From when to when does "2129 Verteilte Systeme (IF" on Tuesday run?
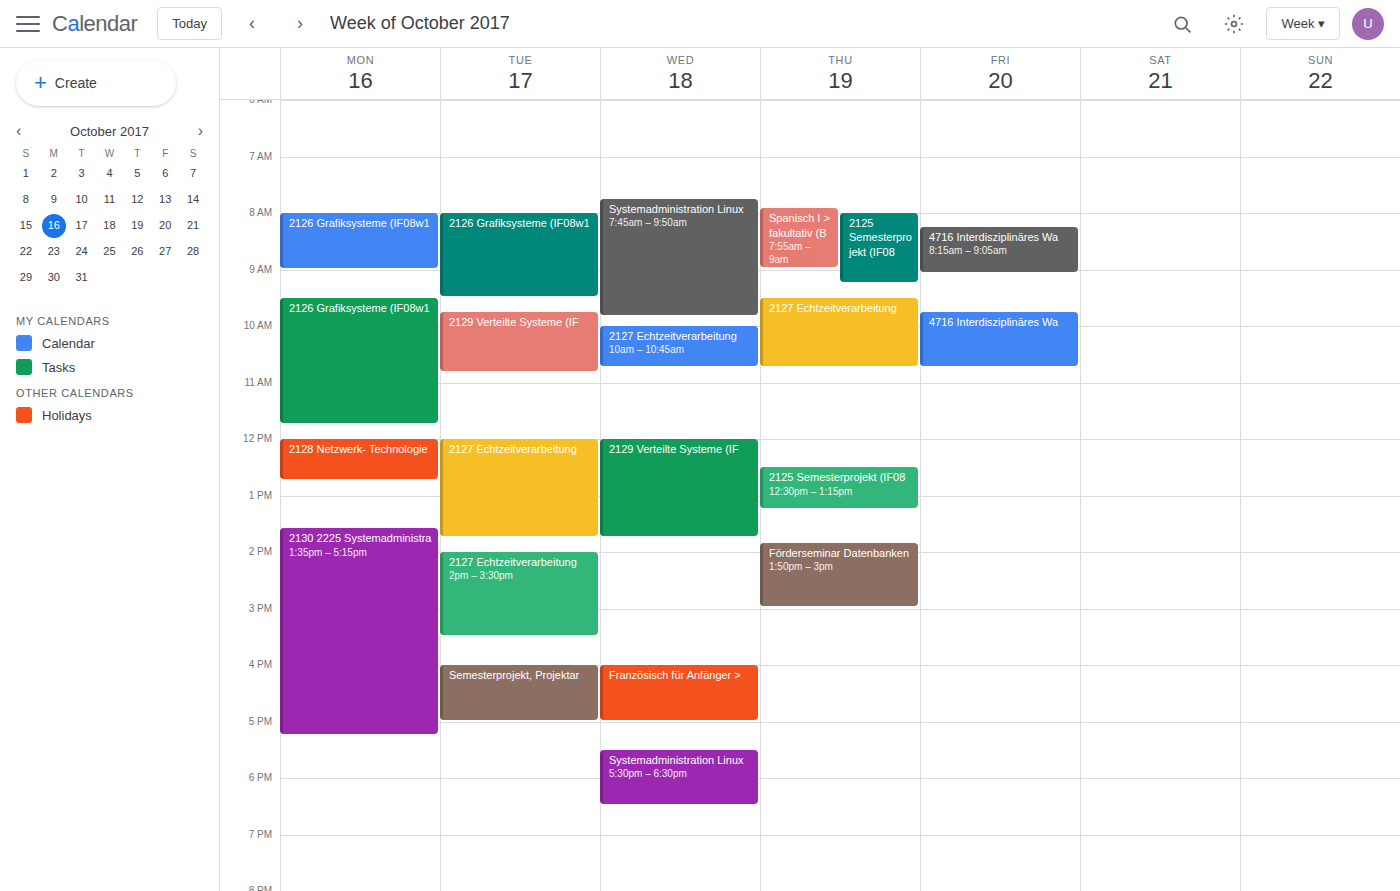
09:45 to 10:50